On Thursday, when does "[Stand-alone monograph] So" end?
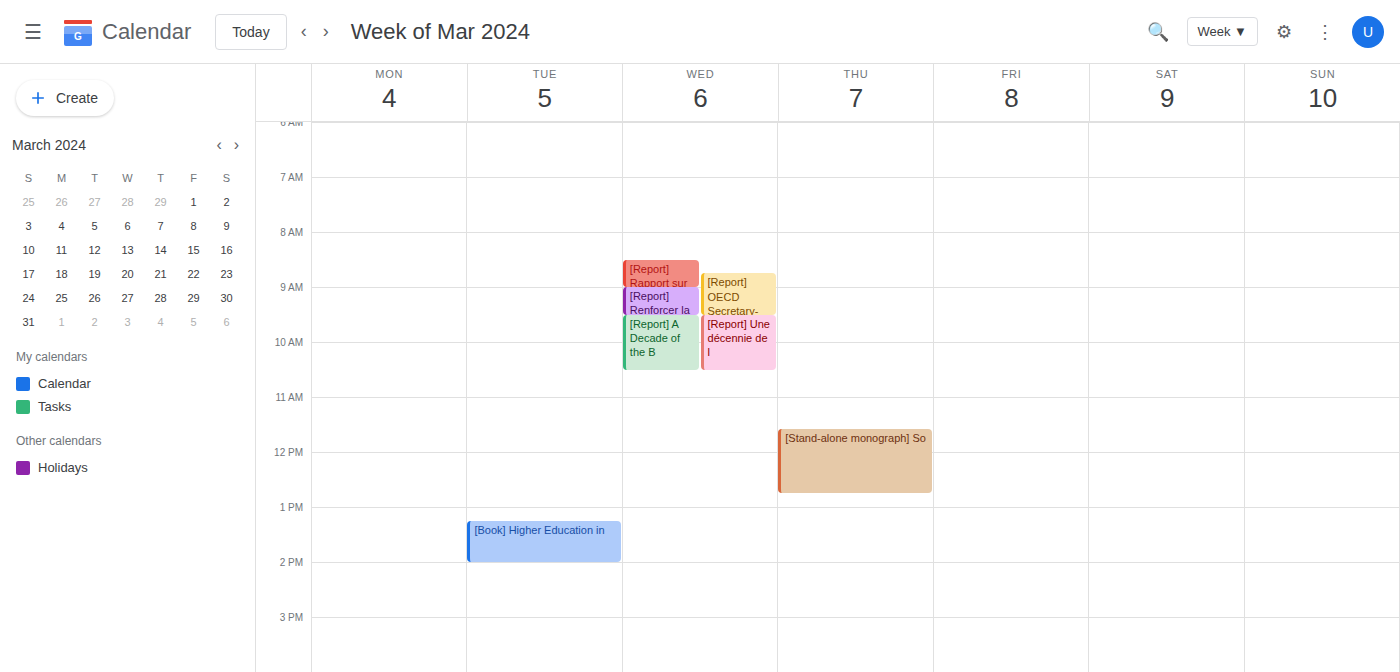
12:45 PM